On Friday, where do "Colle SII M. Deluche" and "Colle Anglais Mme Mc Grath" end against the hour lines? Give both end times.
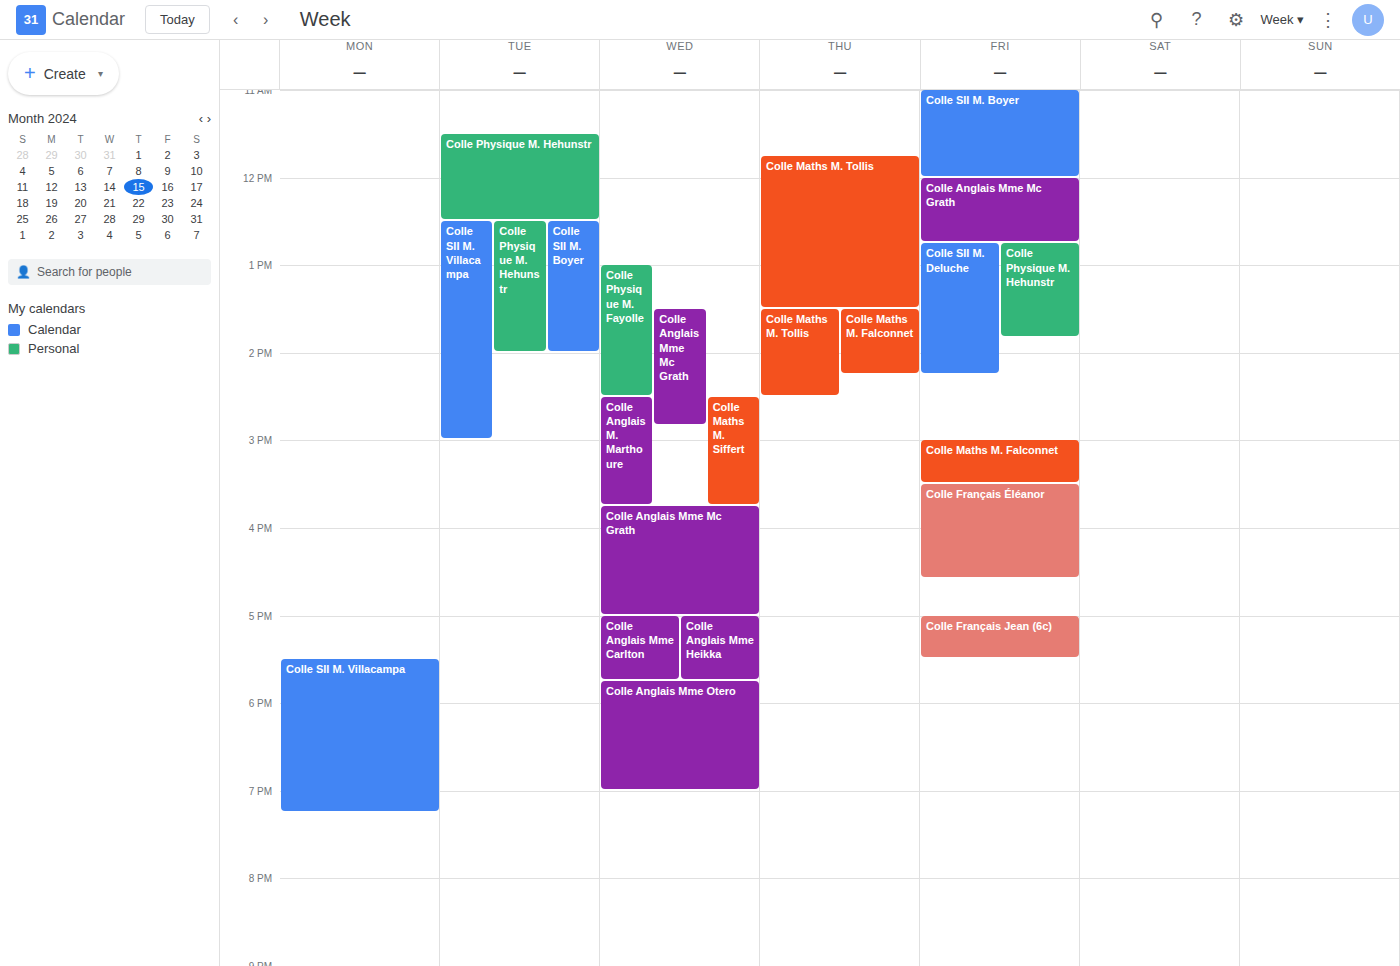
"Colle SII M. Deluche": 2:15 PM, neither: a quarter of the way from the 2 PM line to the 3 PM line. "Colle Anglais Mme Mc Grath": 12:45 PM, neither: three quarters of the way from the 12 PM line to the 1 PM line.